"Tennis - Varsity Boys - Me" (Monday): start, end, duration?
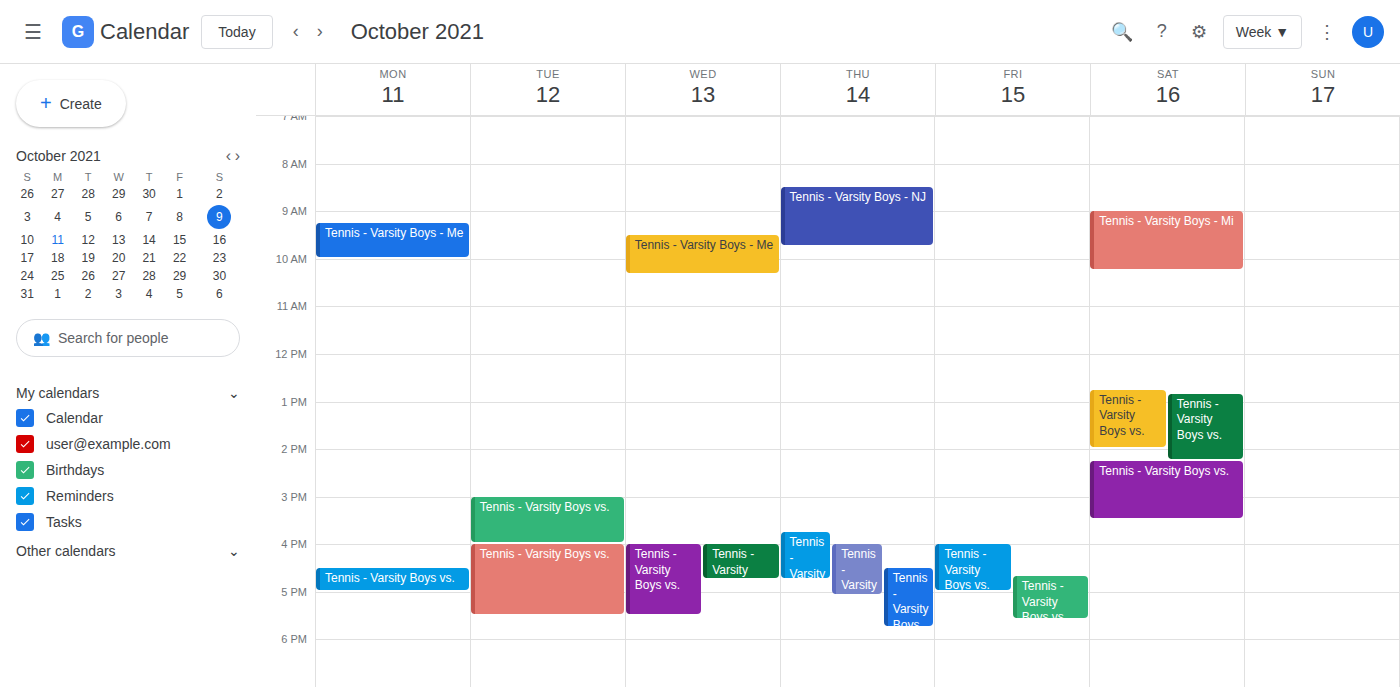
9:15 AM to 10:00 AM, 45 minutes